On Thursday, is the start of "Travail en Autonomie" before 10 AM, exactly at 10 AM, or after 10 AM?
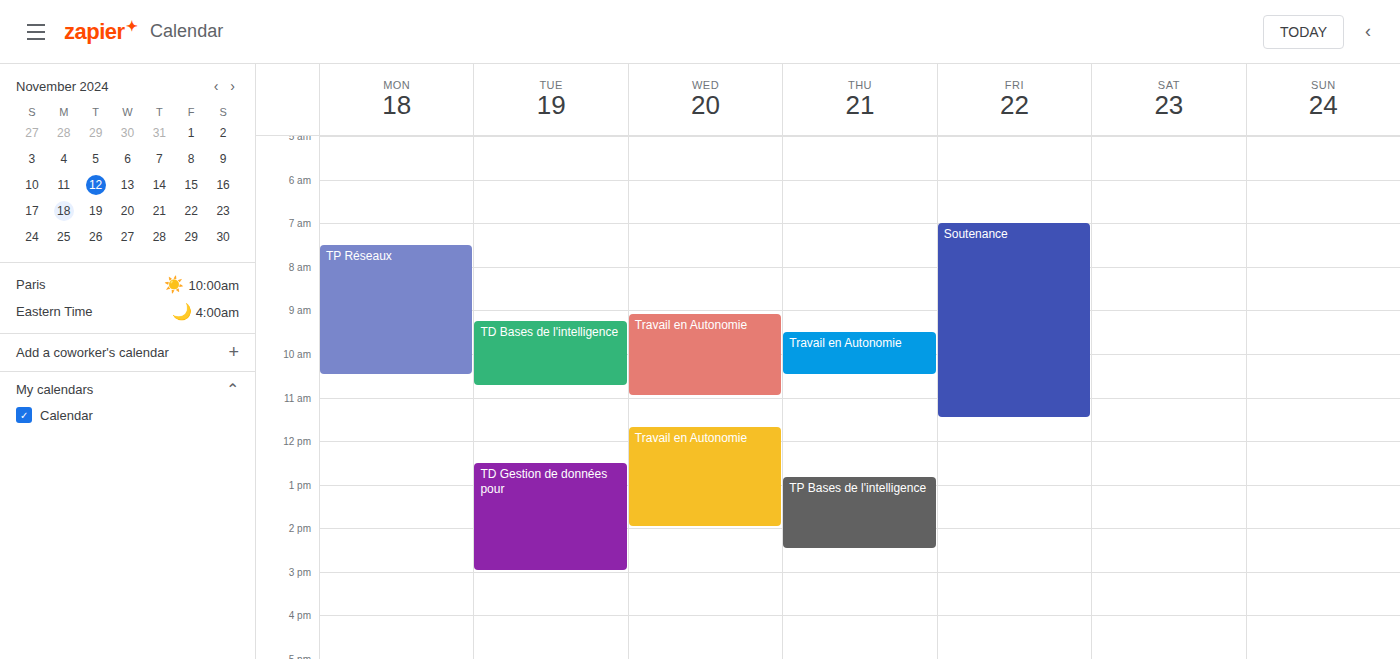
9:30 AM -- before 10 AM, 30 minutes above the 10 AM line.